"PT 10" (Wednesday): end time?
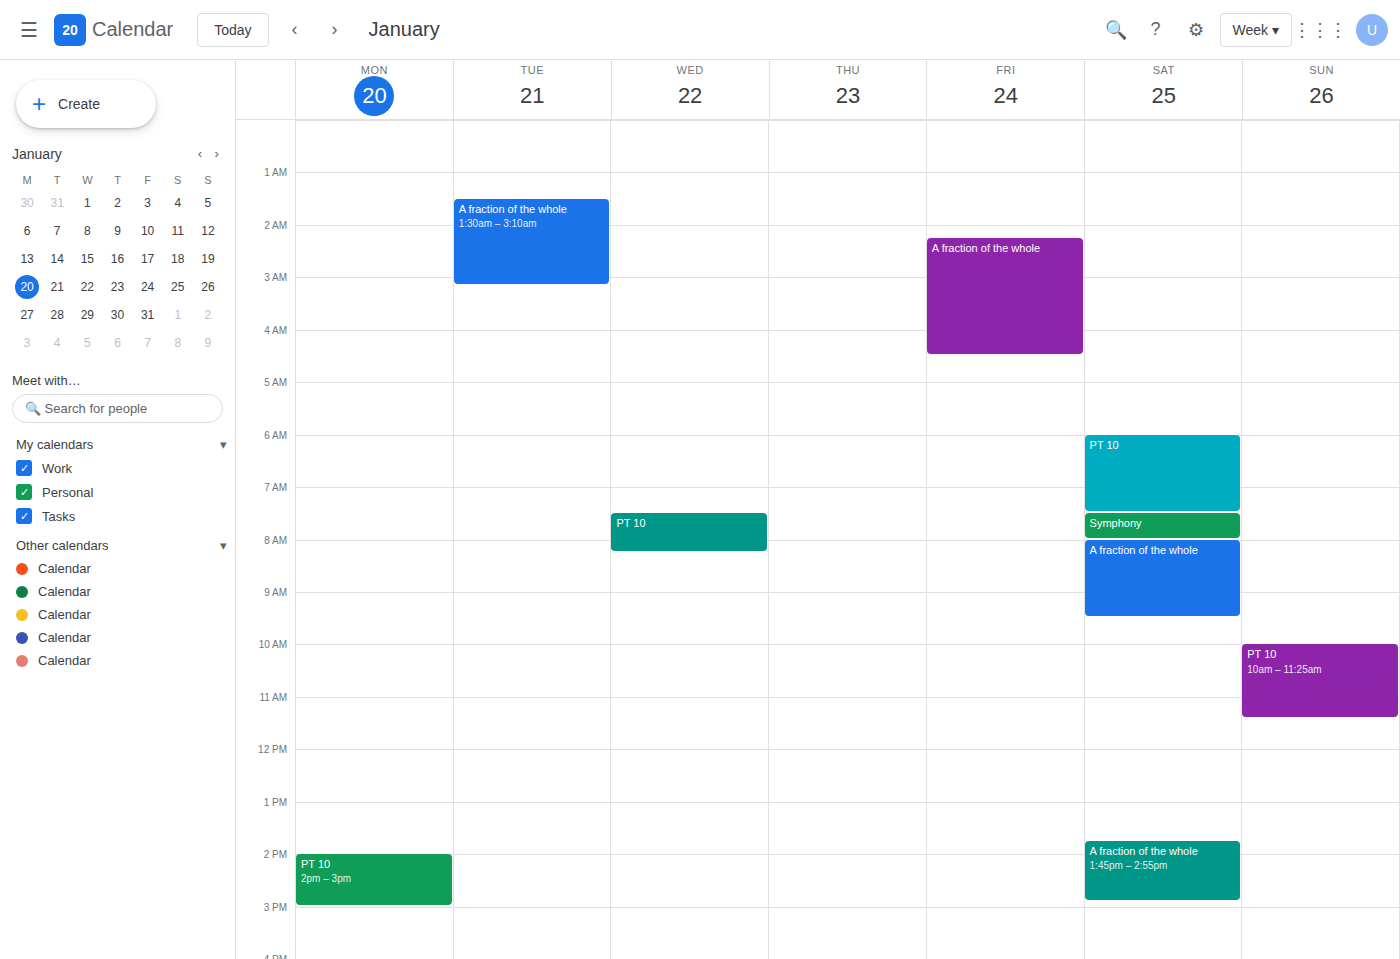
08:15